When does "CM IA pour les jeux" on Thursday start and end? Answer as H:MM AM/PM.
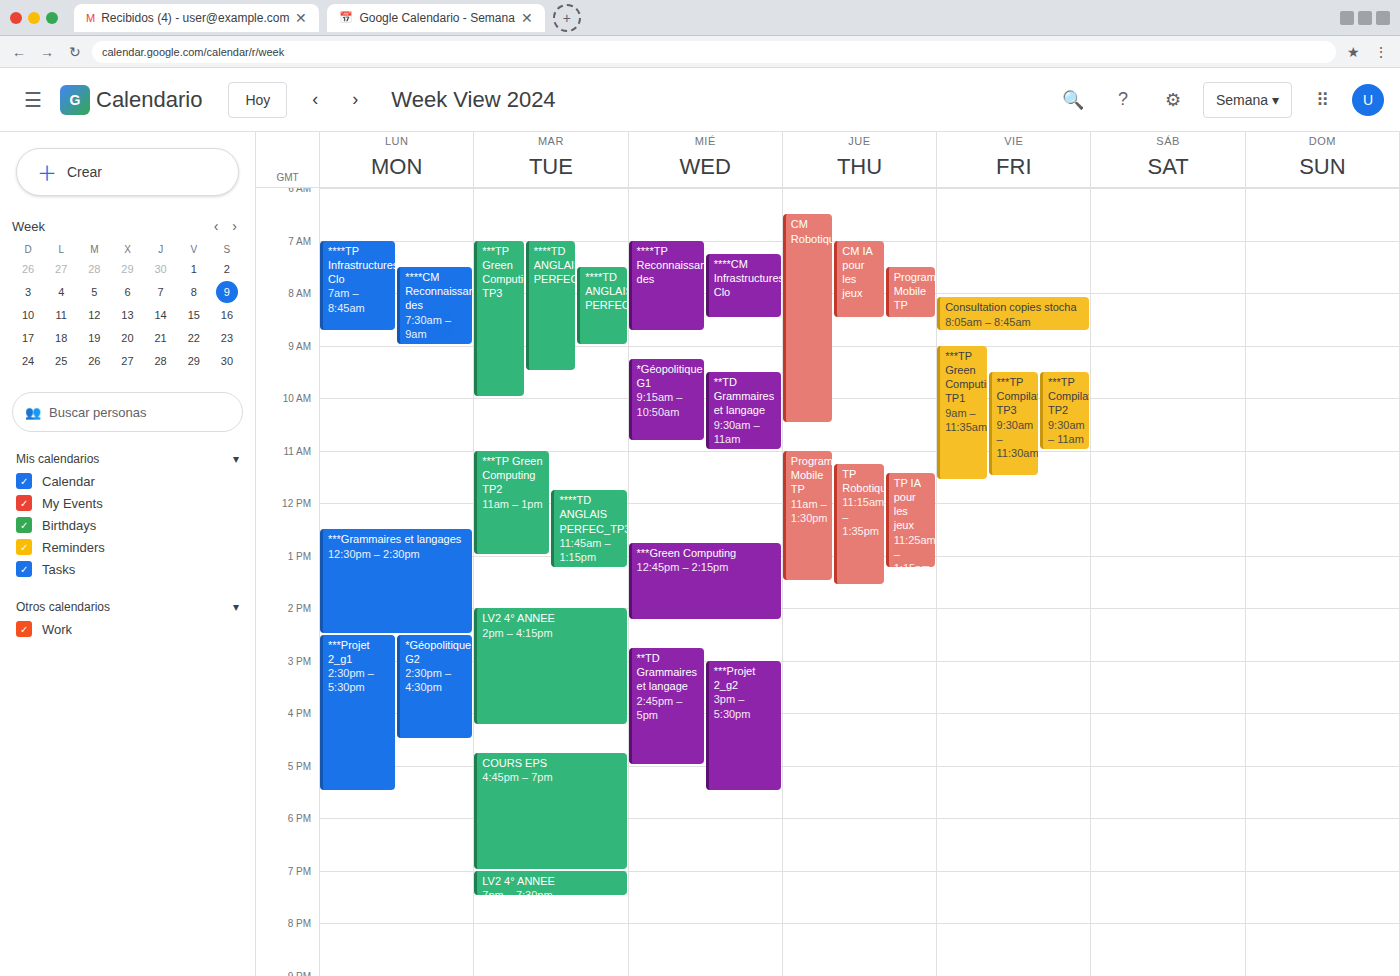
7:00 AM to 8:30 AM